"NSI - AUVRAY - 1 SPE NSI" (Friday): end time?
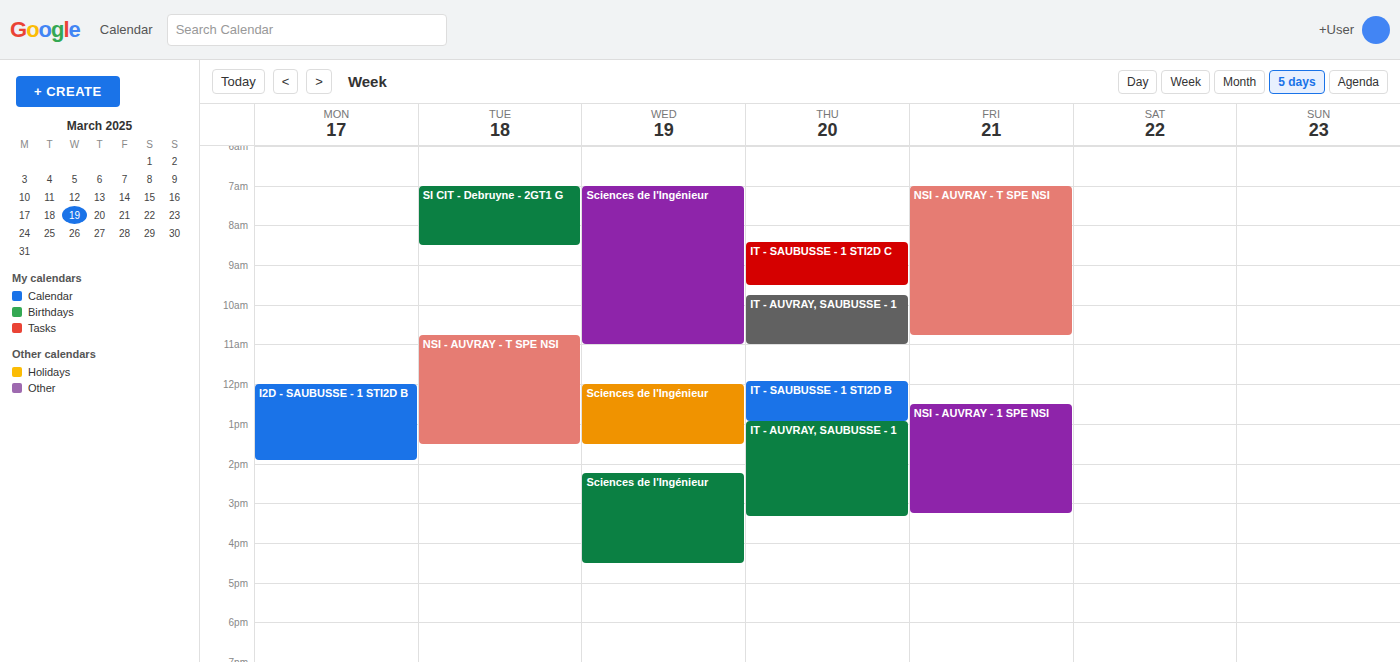
3:15 PM